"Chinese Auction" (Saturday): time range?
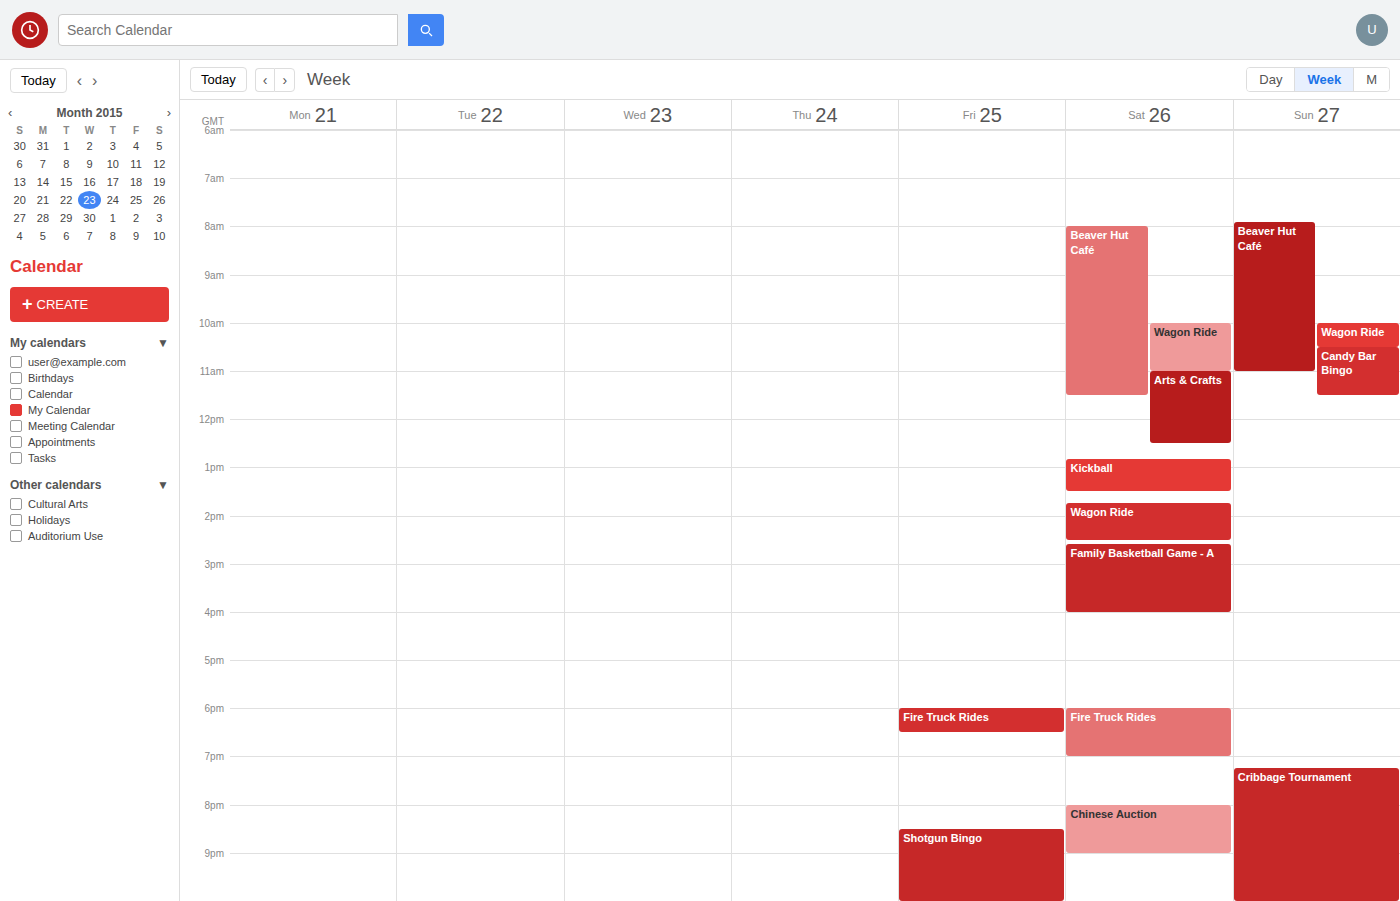
8:00 PM to 9:00 PM